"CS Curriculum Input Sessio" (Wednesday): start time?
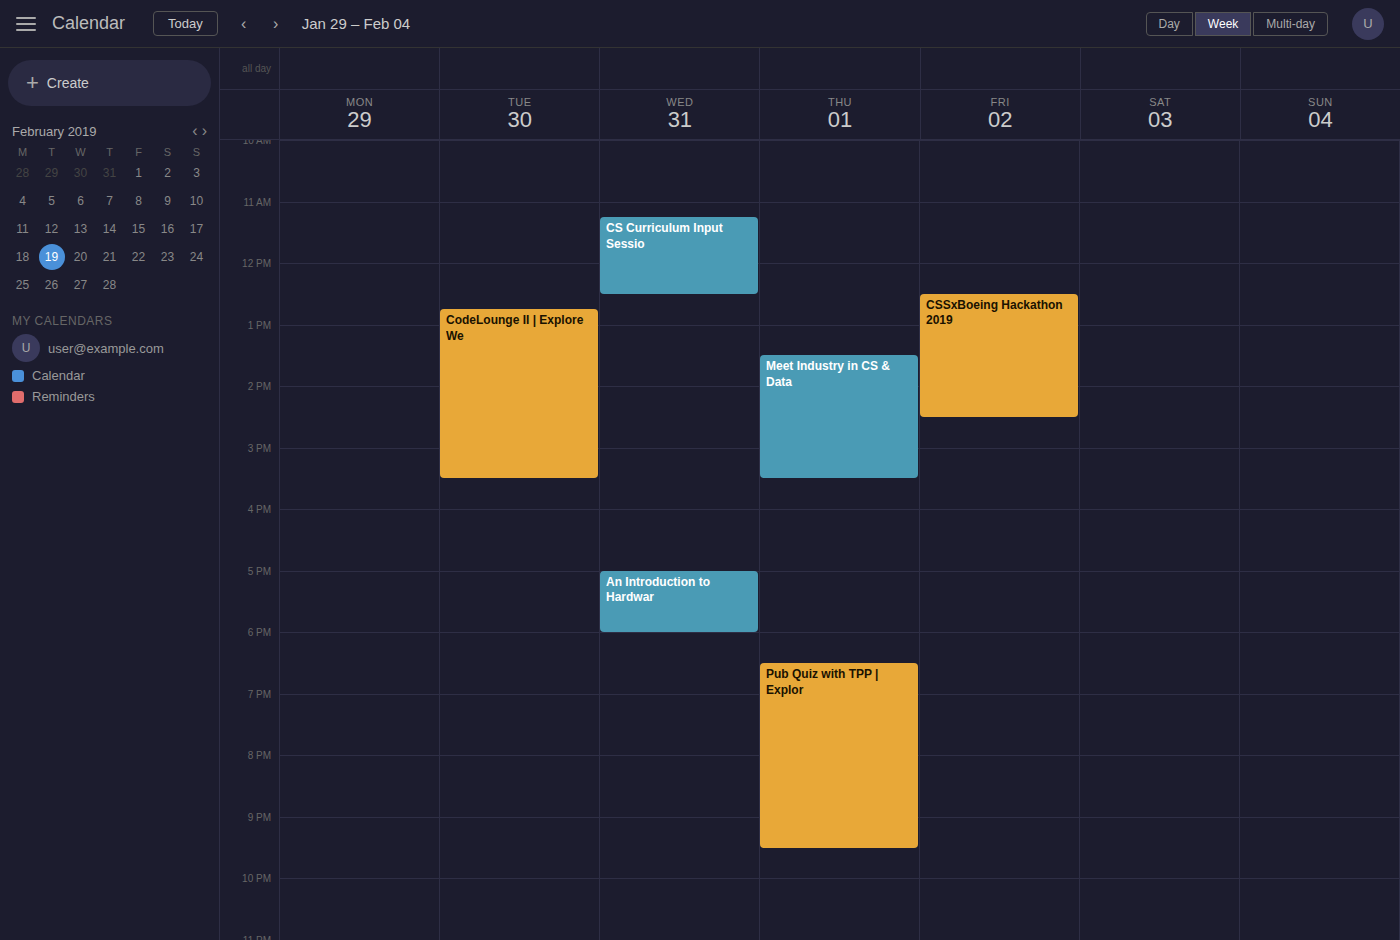
11:15 AM